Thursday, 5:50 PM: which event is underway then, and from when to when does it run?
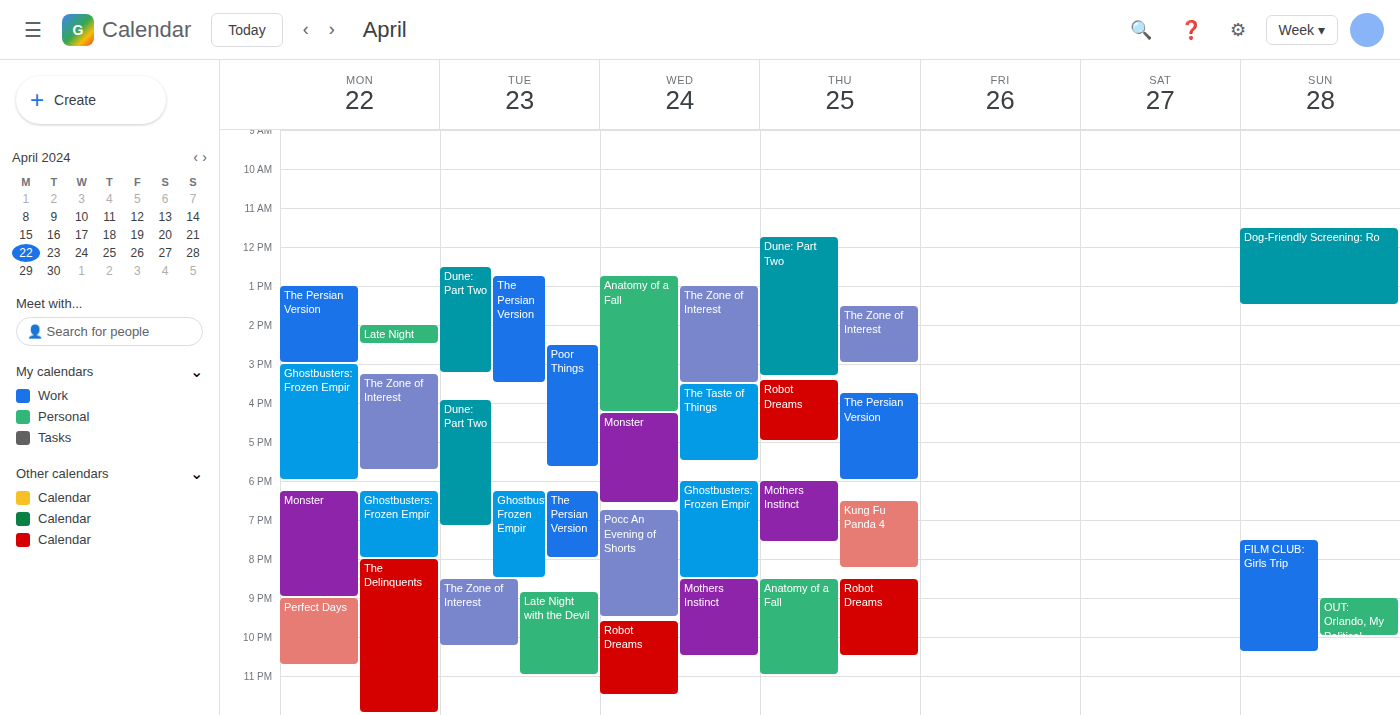
"The Persian Version", 3:45 PM to 6:00 PM